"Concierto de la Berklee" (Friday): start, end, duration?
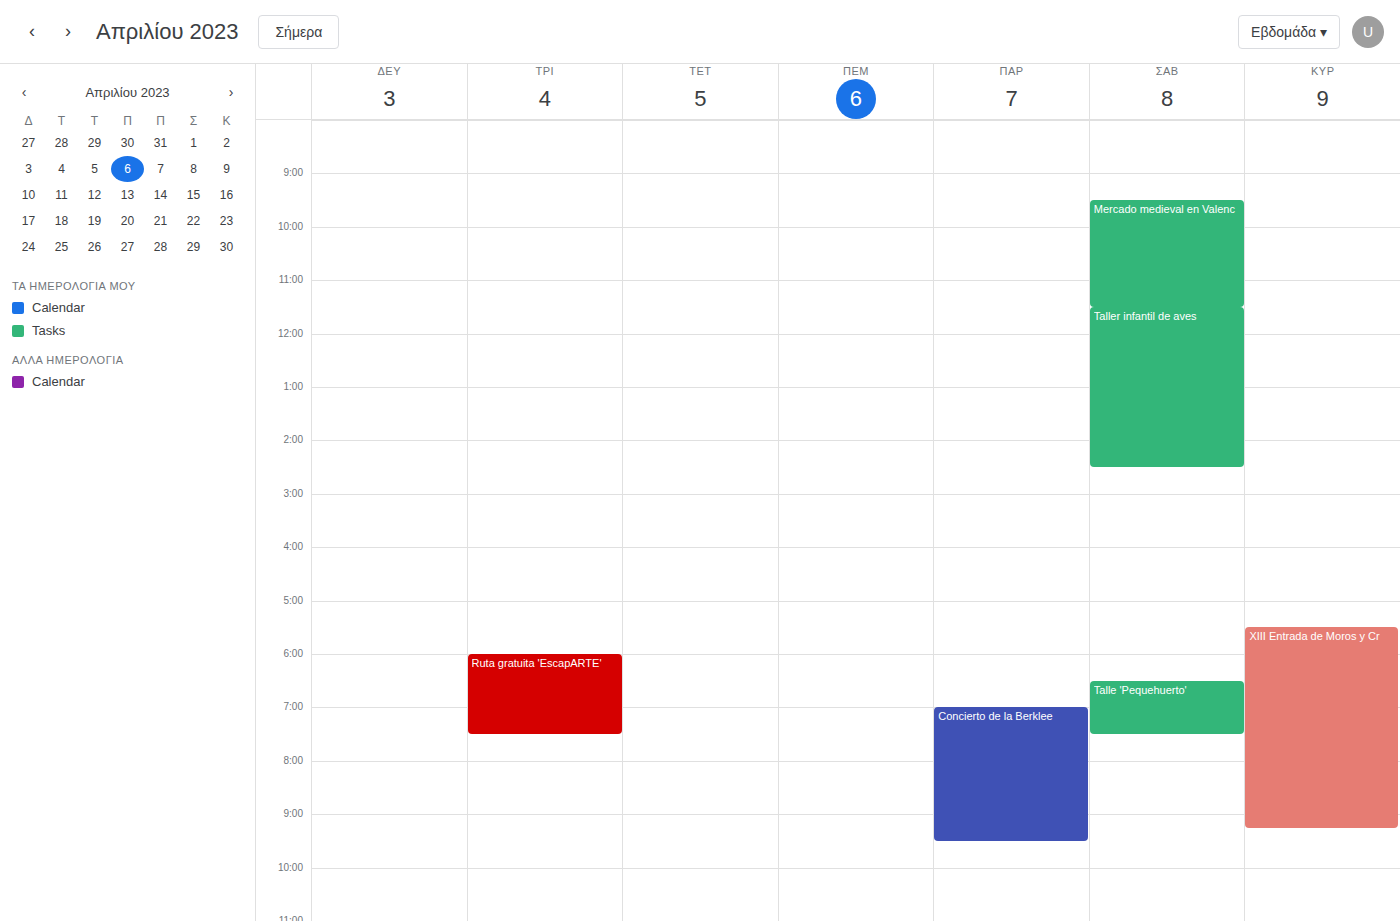
7:00 PM to 9:30 PM, 2 hours 30 minutes